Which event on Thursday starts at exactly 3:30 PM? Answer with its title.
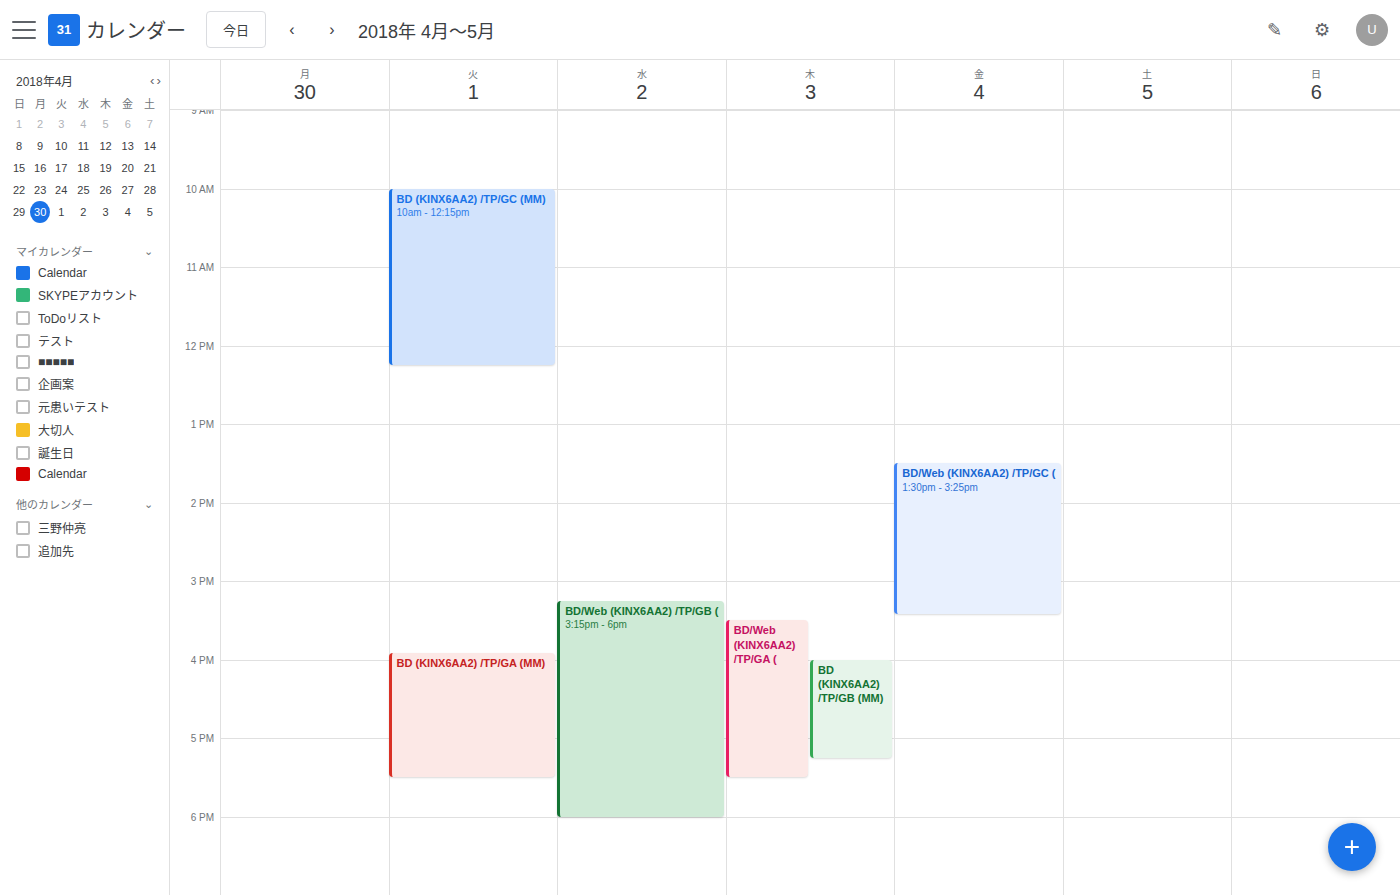
"BD/Web (KINX6AA2) /TP/GA ("